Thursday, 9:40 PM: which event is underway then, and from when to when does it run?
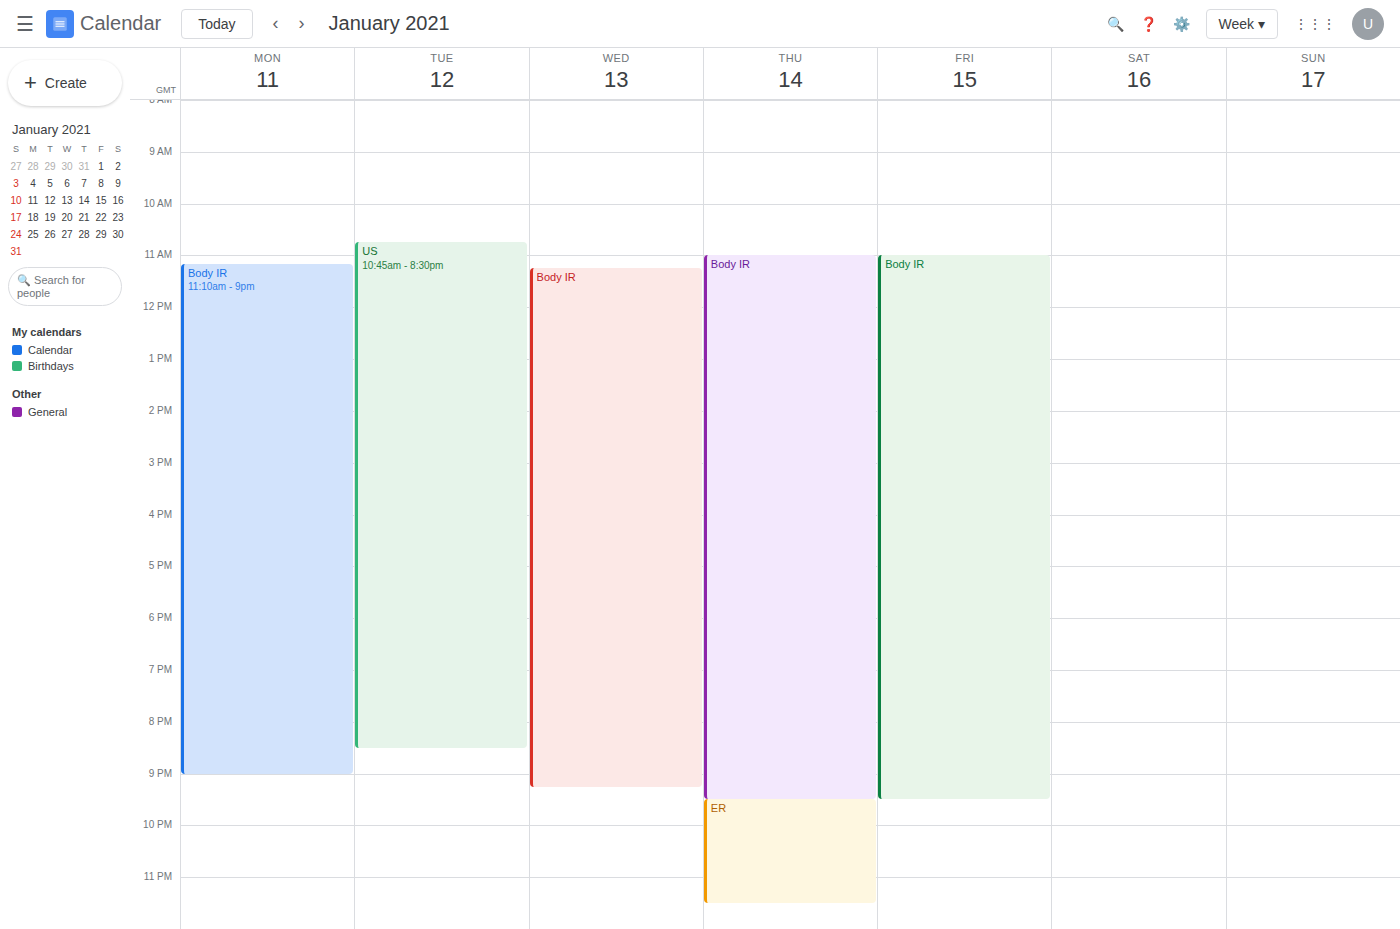
"ER", 9:30 PM to 11:30 PM